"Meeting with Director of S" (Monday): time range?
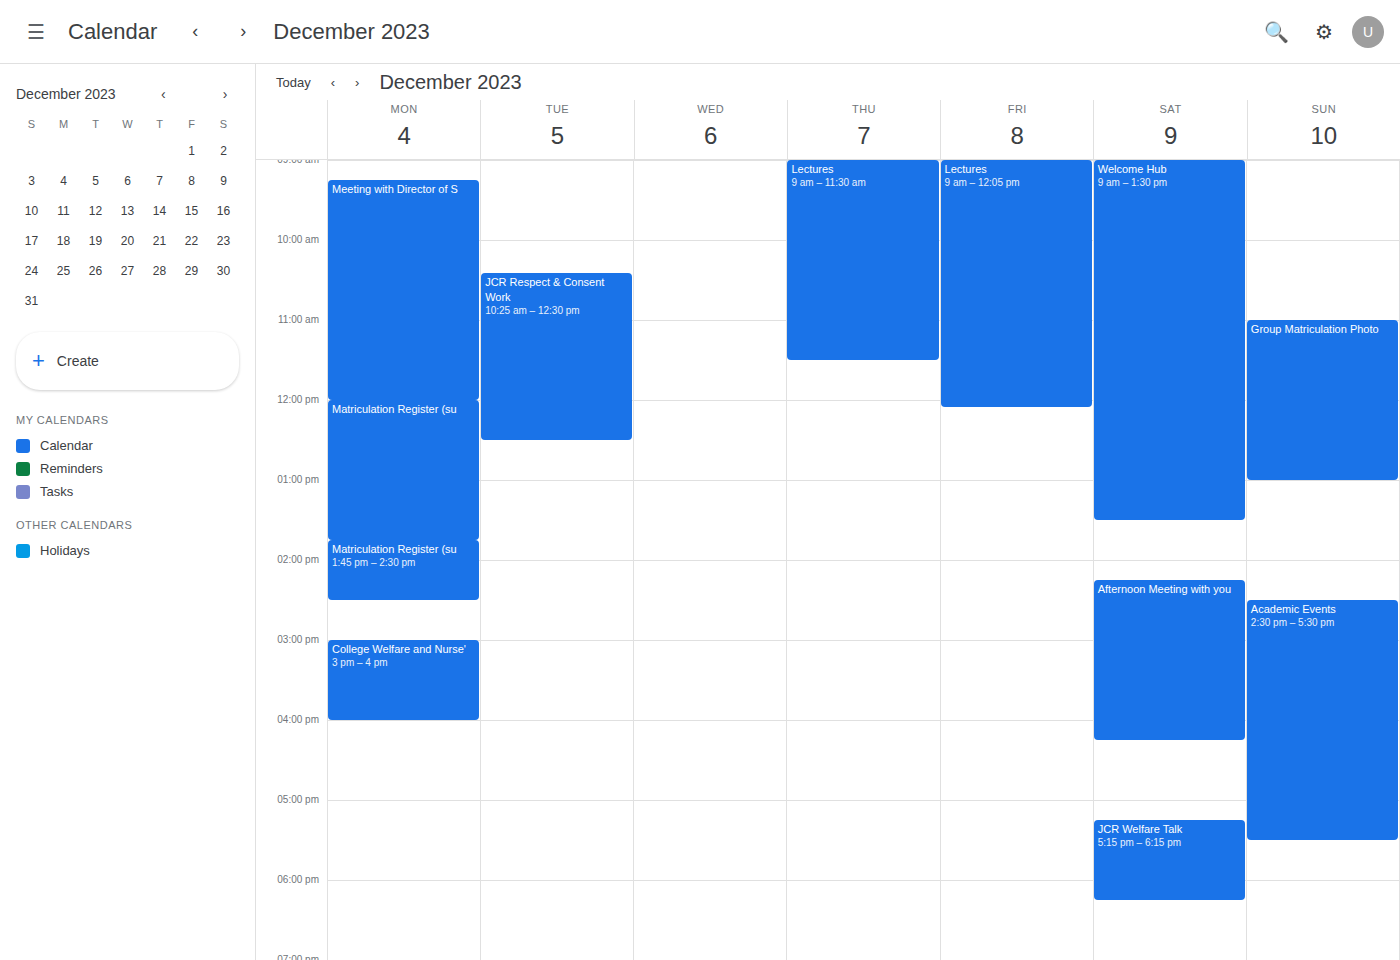
9:15 AM to 12:00 PM